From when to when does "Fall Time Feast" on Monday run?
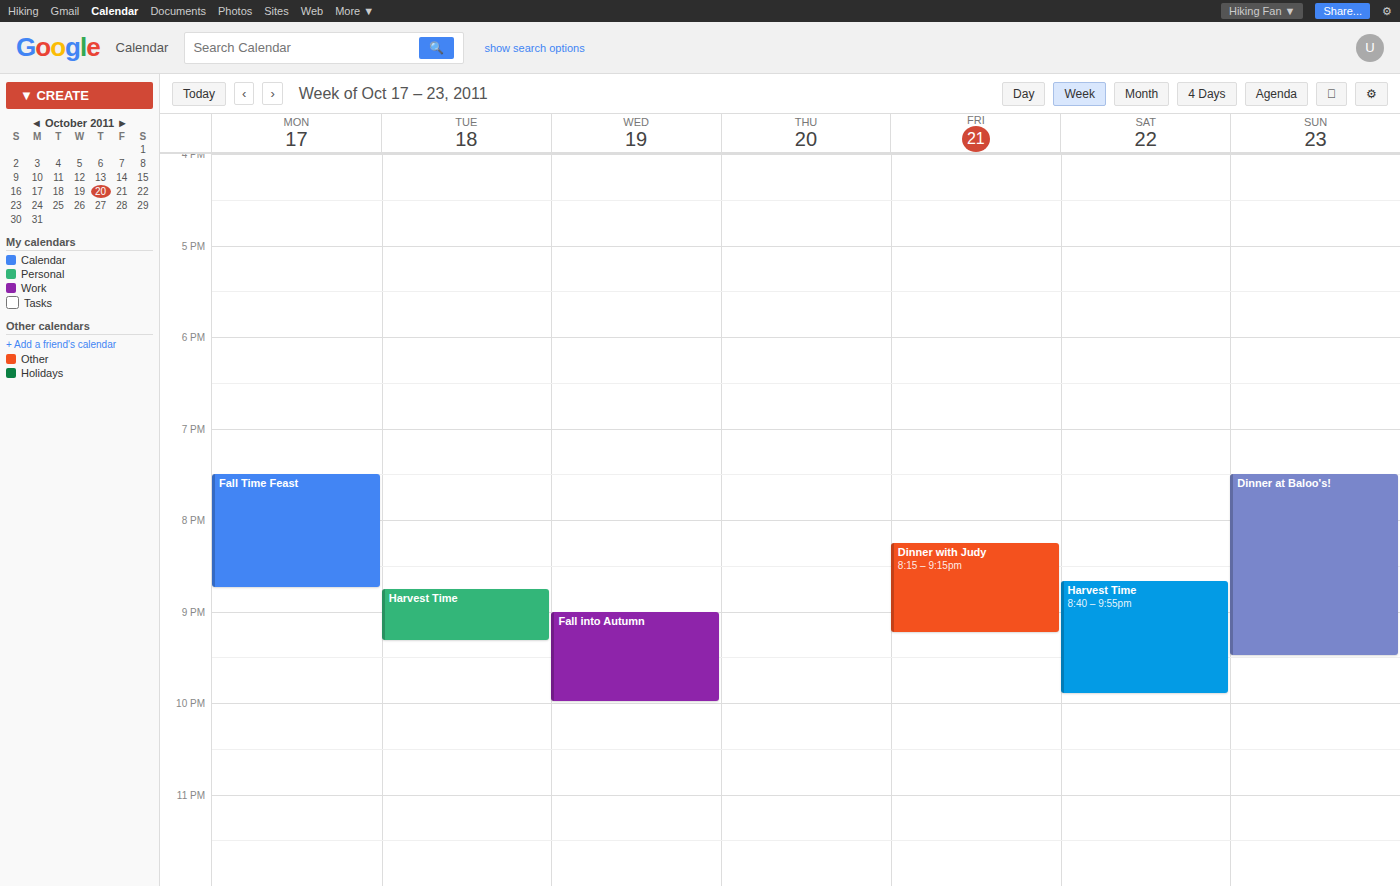
7:30 PM to 8:45 PM